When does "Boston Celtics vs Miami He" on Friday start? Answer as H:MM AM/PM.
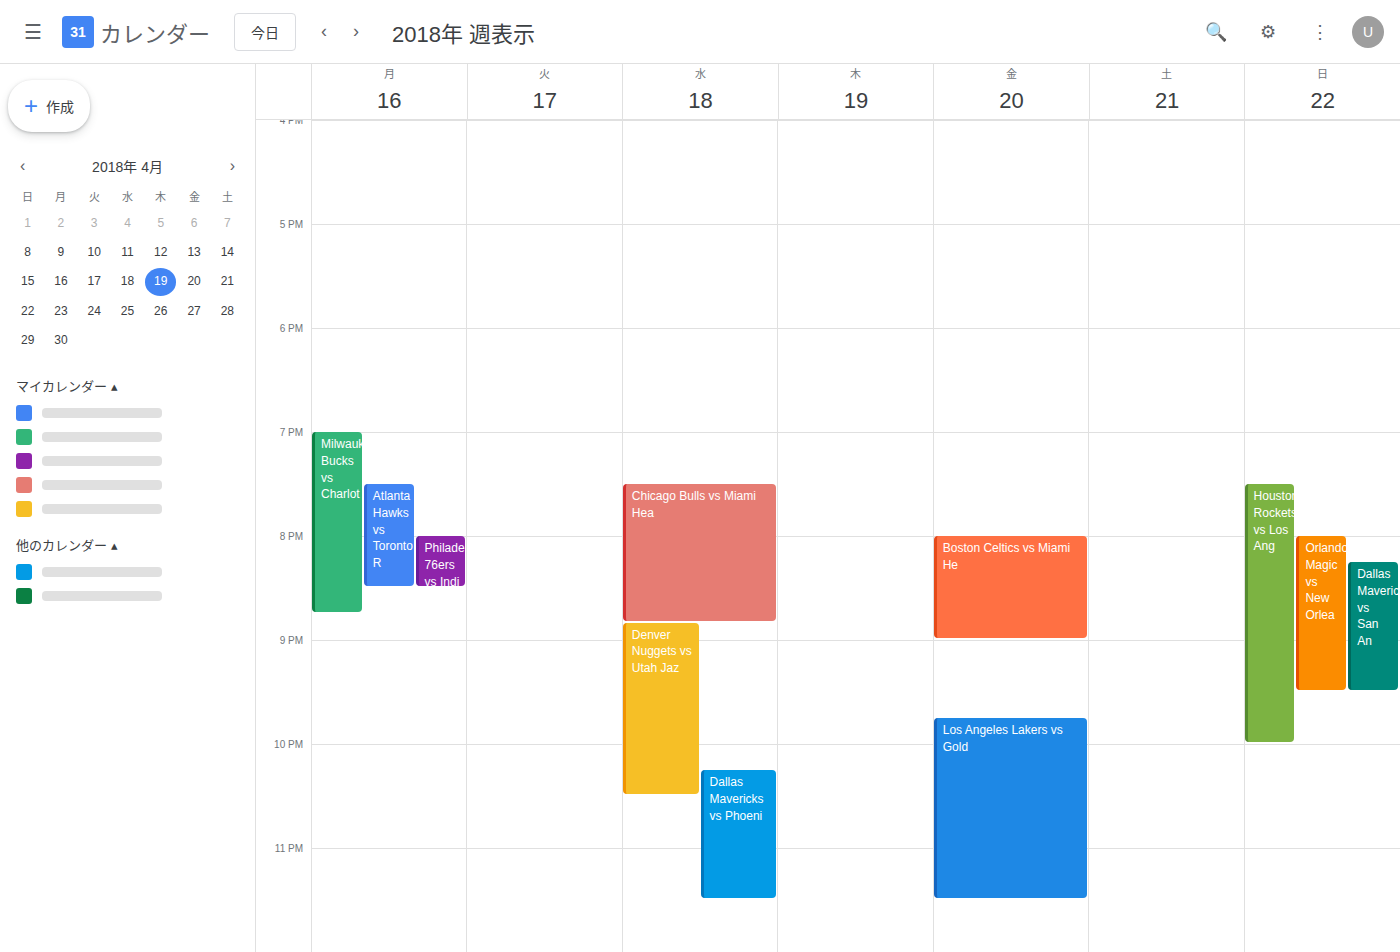
8:00 PM